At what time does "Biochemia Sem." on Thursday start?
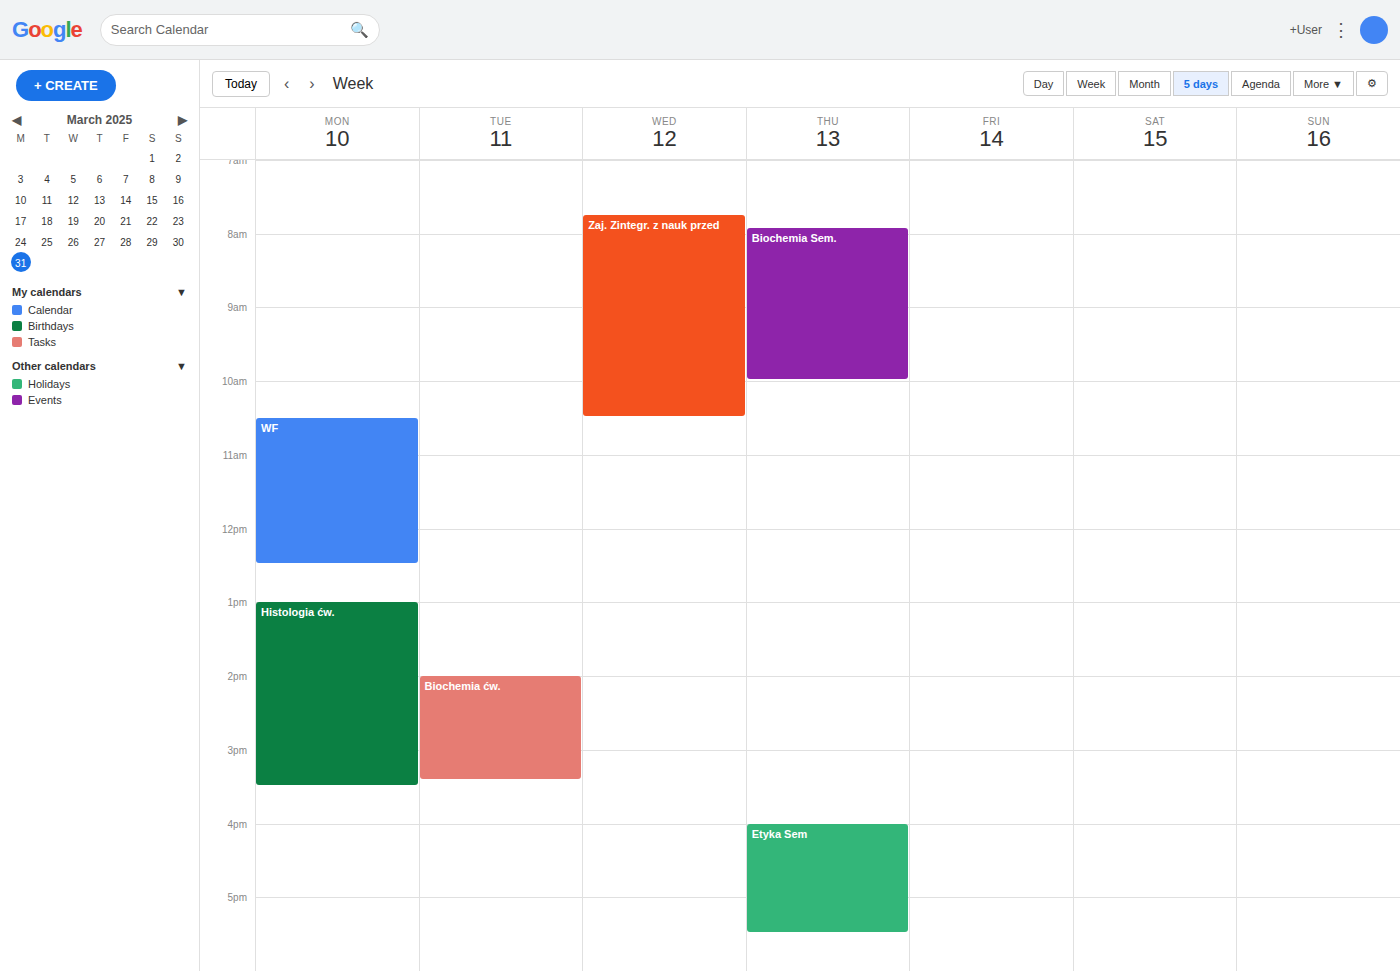
7:55 AM